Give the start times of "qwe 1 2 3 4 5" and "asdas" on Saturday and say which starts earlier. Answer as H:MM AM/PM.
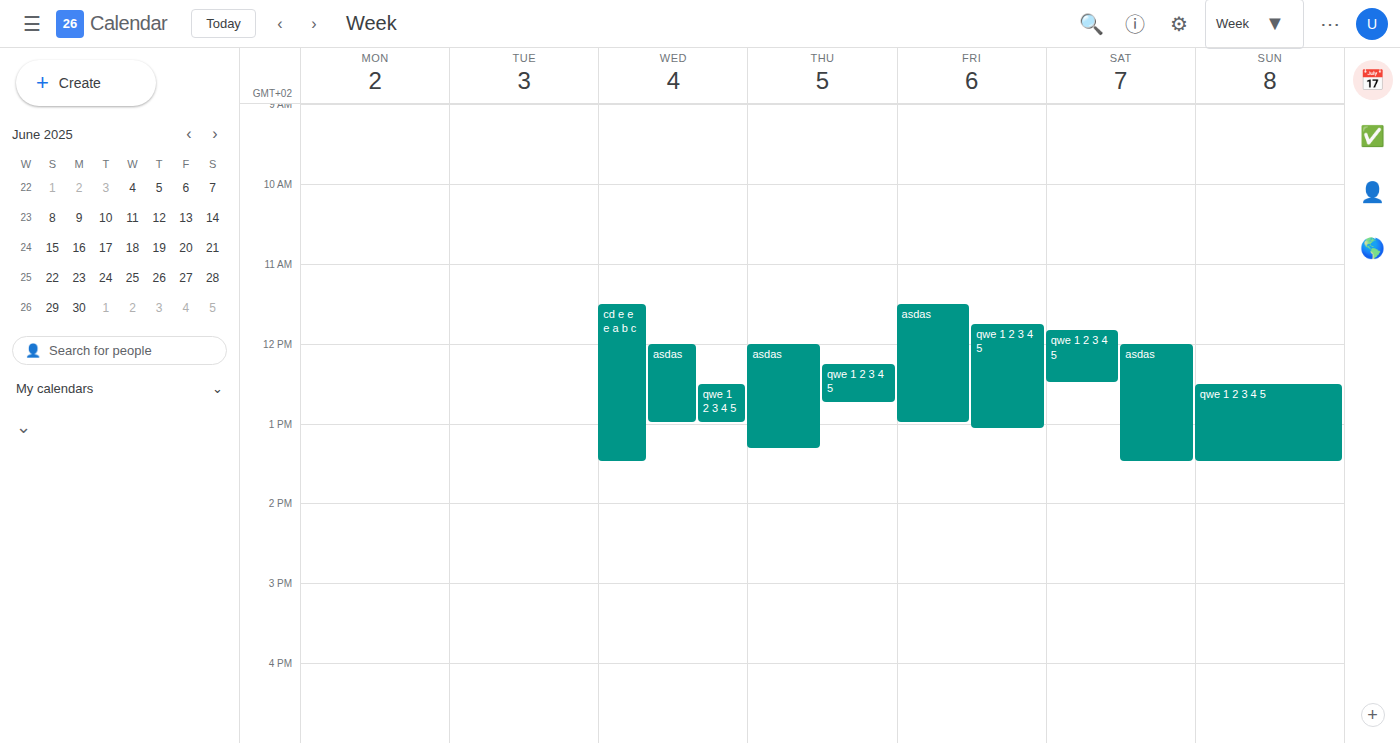
"qwe 1 2 3 4 5" 11:50 AM; "asdas" 12:00 PM.